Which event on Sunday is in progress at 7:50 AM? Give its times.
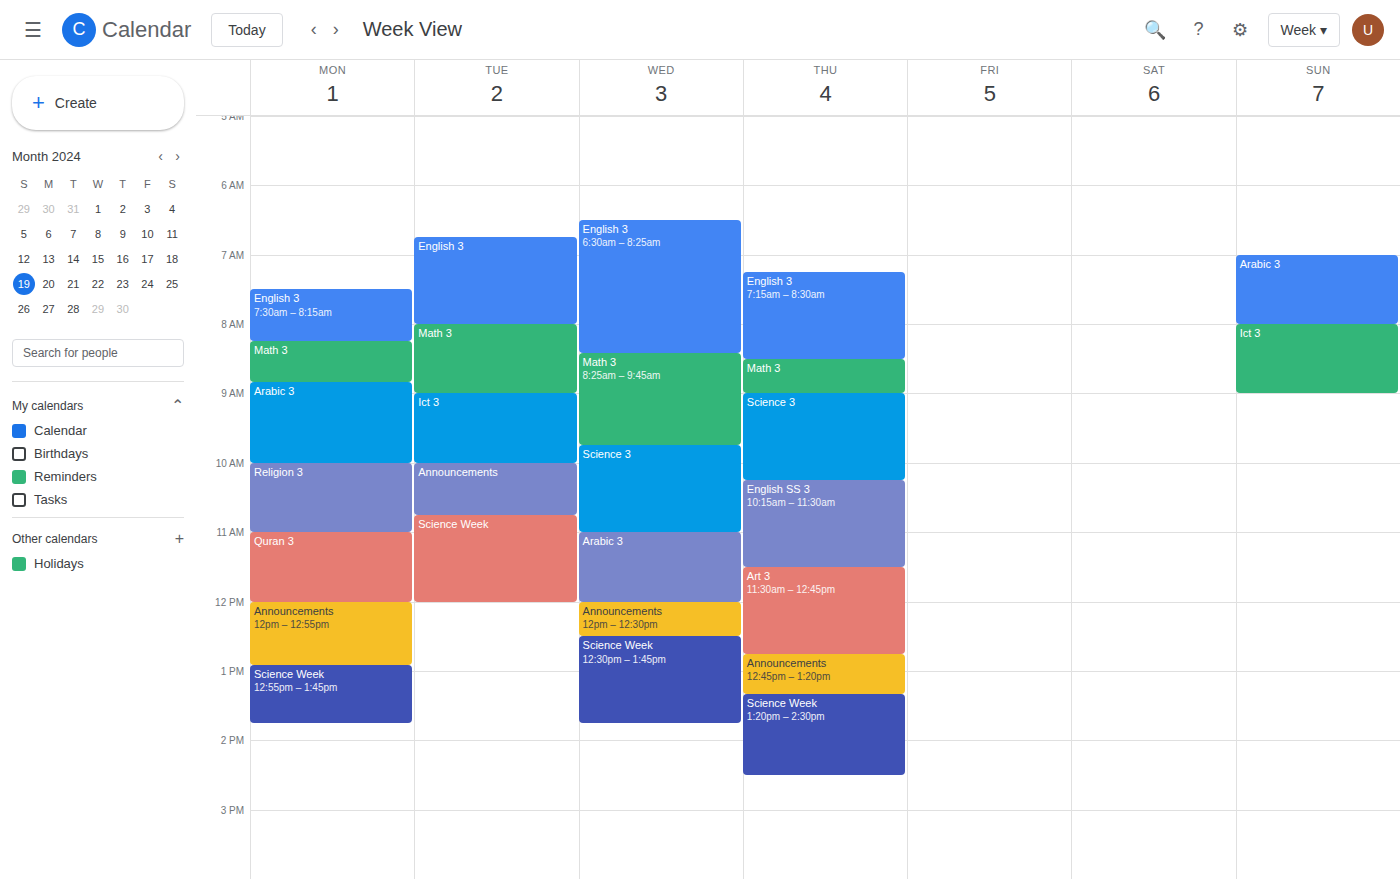
"Arabic 3", 7:00 AM to 8:00 AM